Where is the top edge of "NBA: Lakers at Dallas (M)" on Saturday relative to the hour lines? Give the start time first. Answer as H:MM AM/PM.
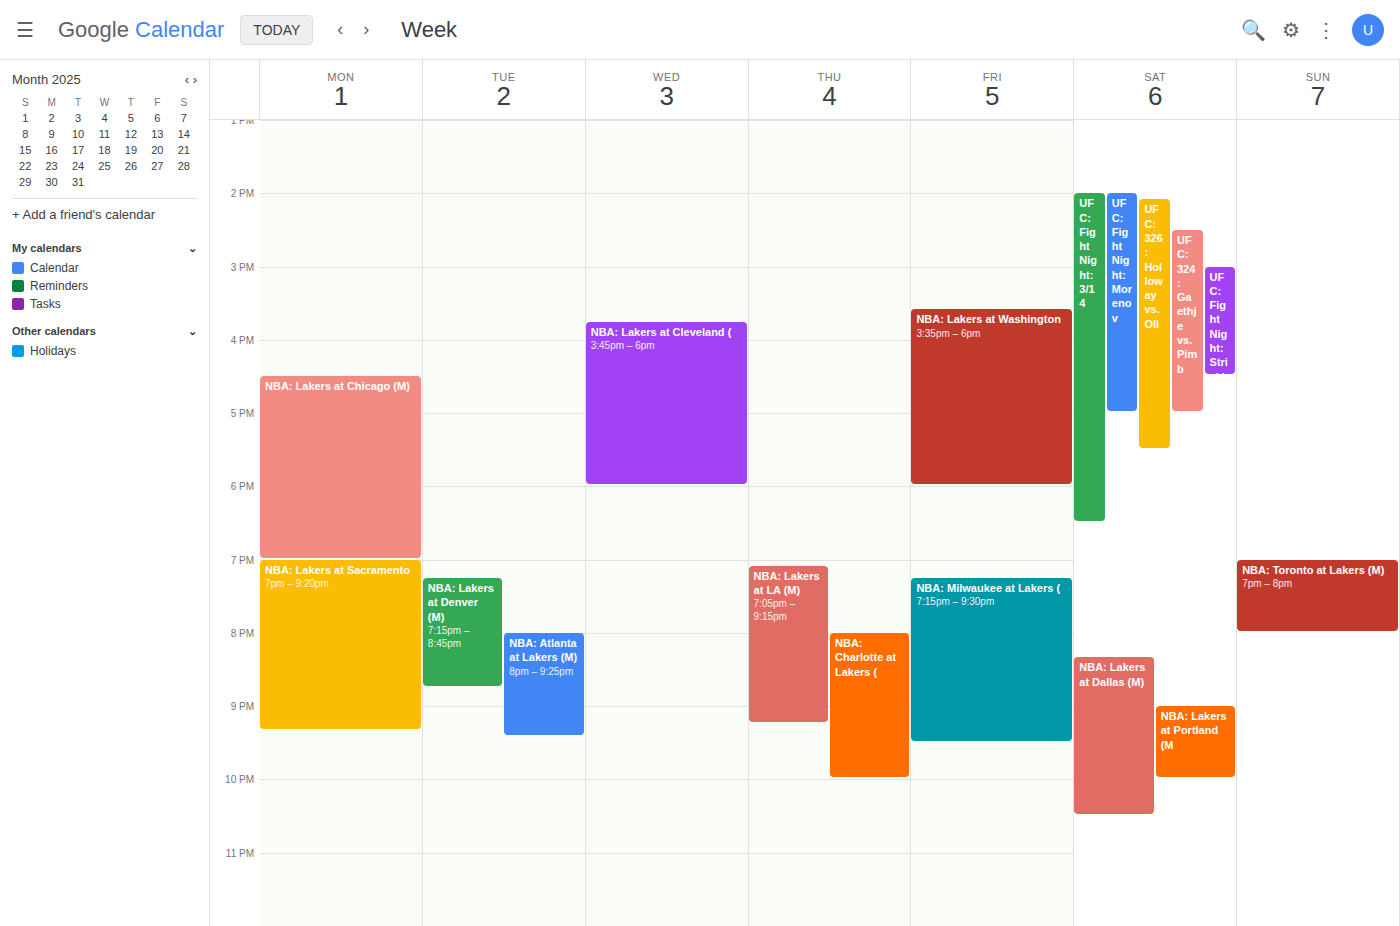
8:20 PM -- neither: 20 minutes below the 8 PM line and 40 minutes above the 9 PM line.